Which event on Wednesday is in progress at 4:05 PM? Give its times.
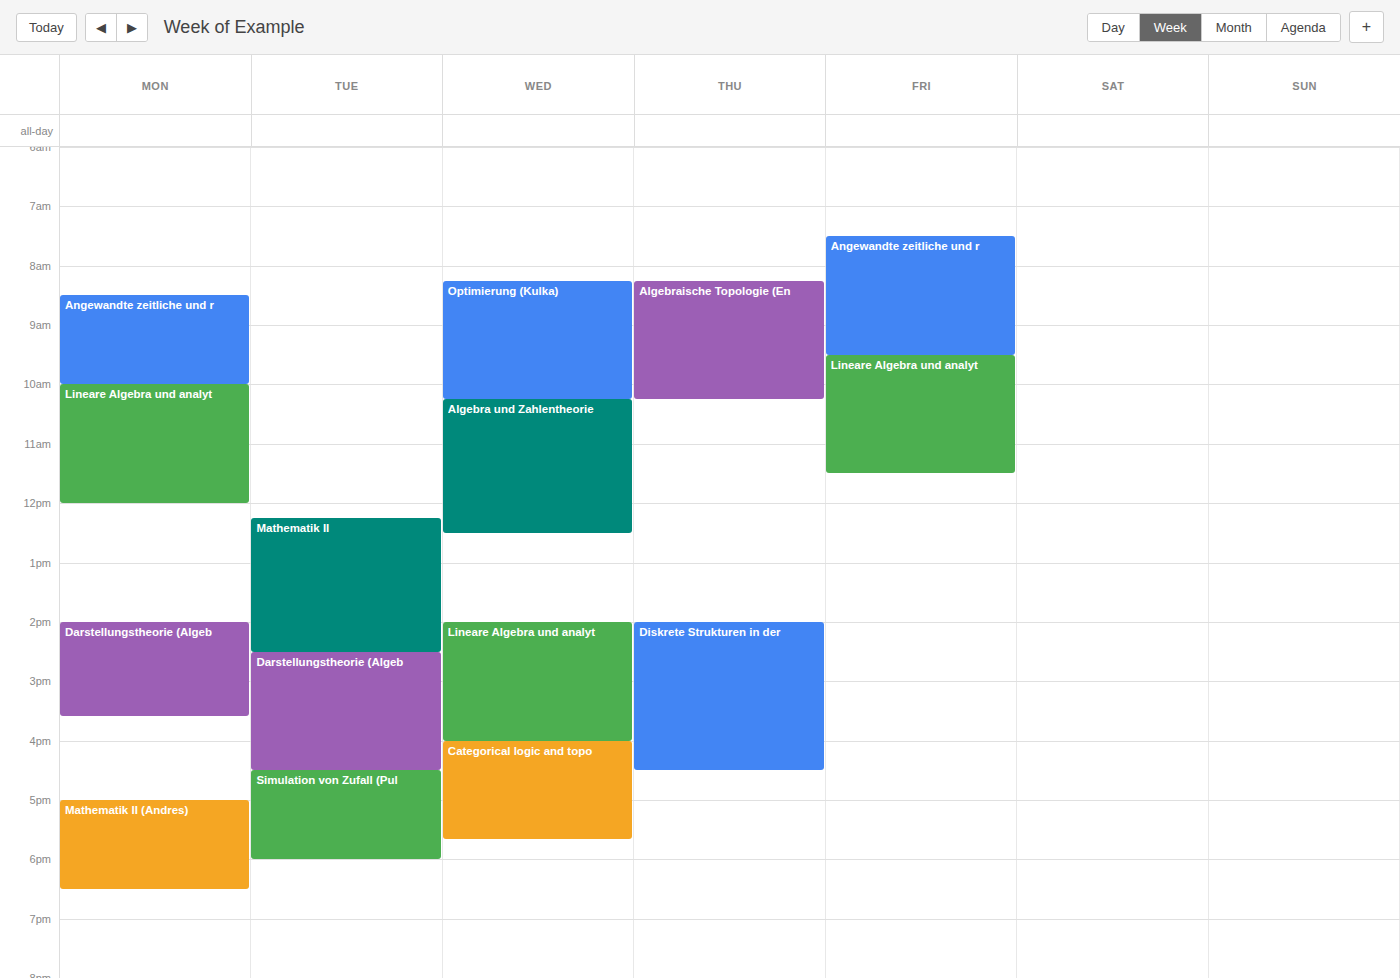
"Categorical logic and topo", 4:00 PM to 5:40 PM